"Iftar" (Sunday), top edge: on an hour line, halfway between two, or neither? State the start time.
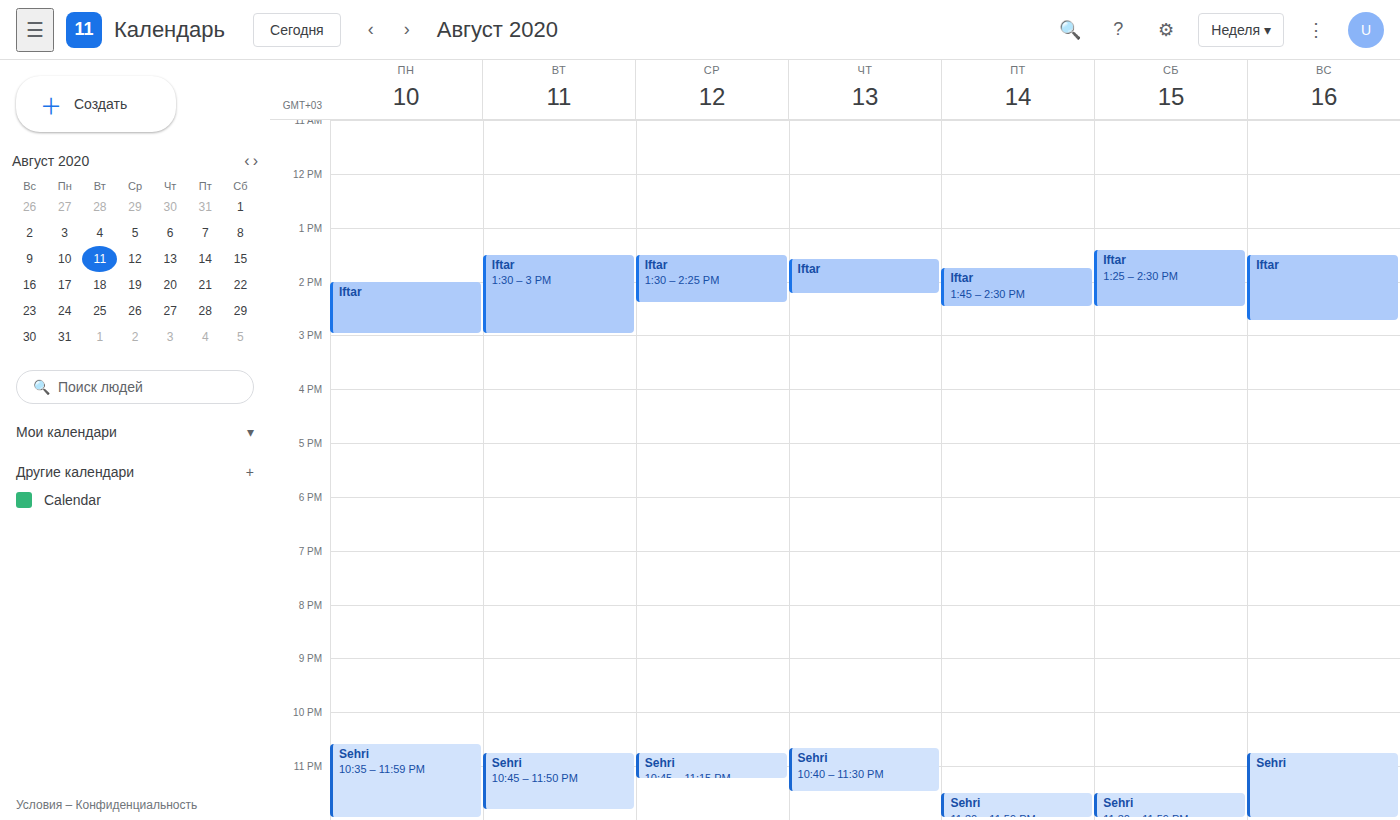
1:30 PM -- halfway between the 1 PM and 2 PM lines.